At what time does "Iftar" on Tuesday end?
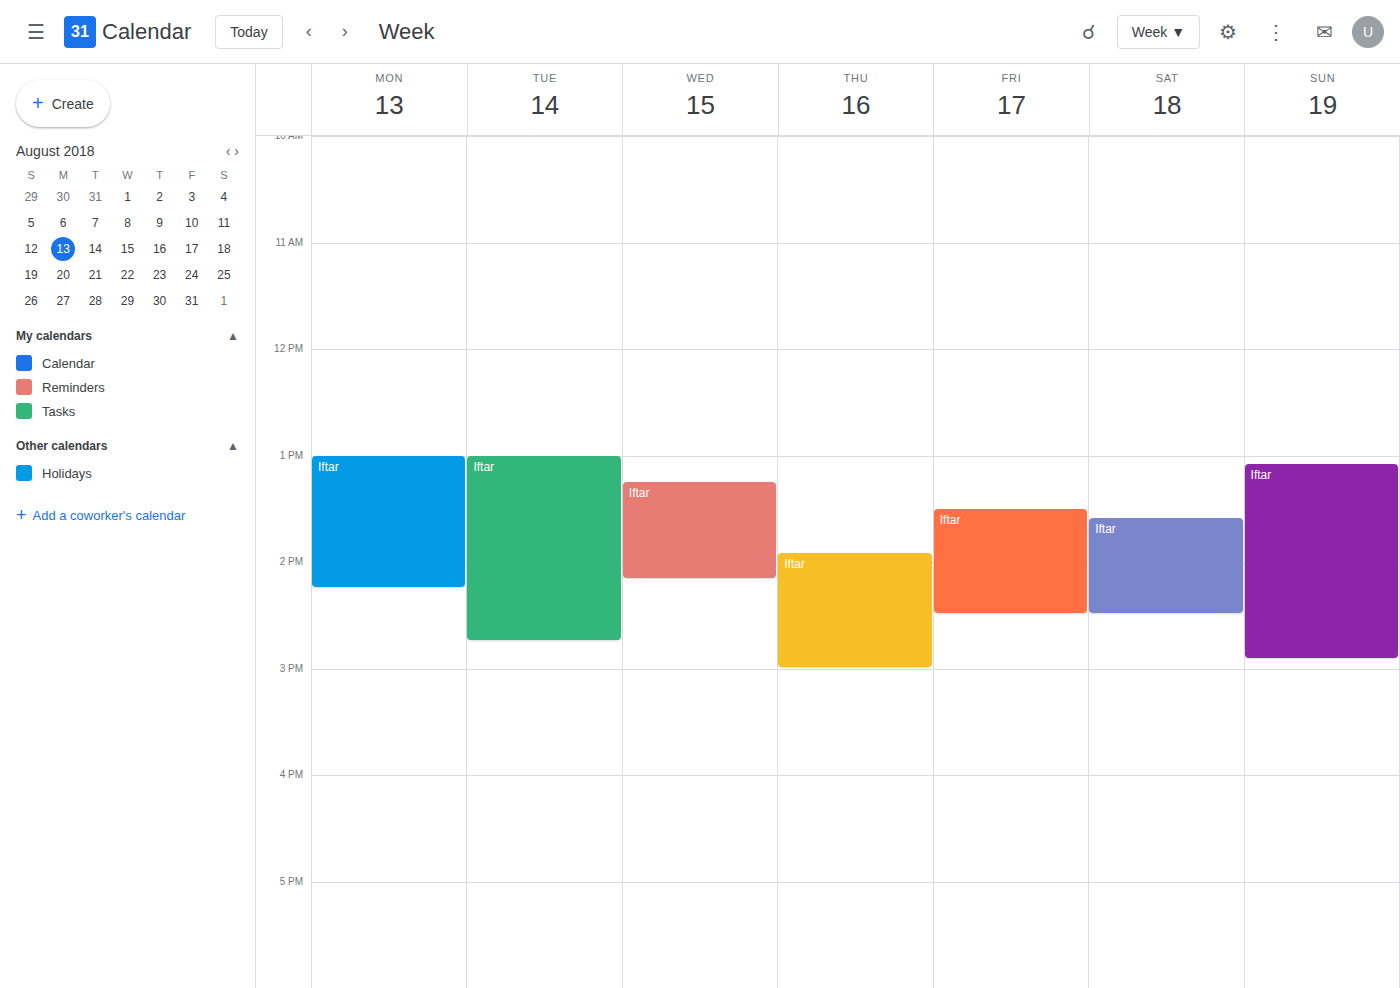
2:45 PM